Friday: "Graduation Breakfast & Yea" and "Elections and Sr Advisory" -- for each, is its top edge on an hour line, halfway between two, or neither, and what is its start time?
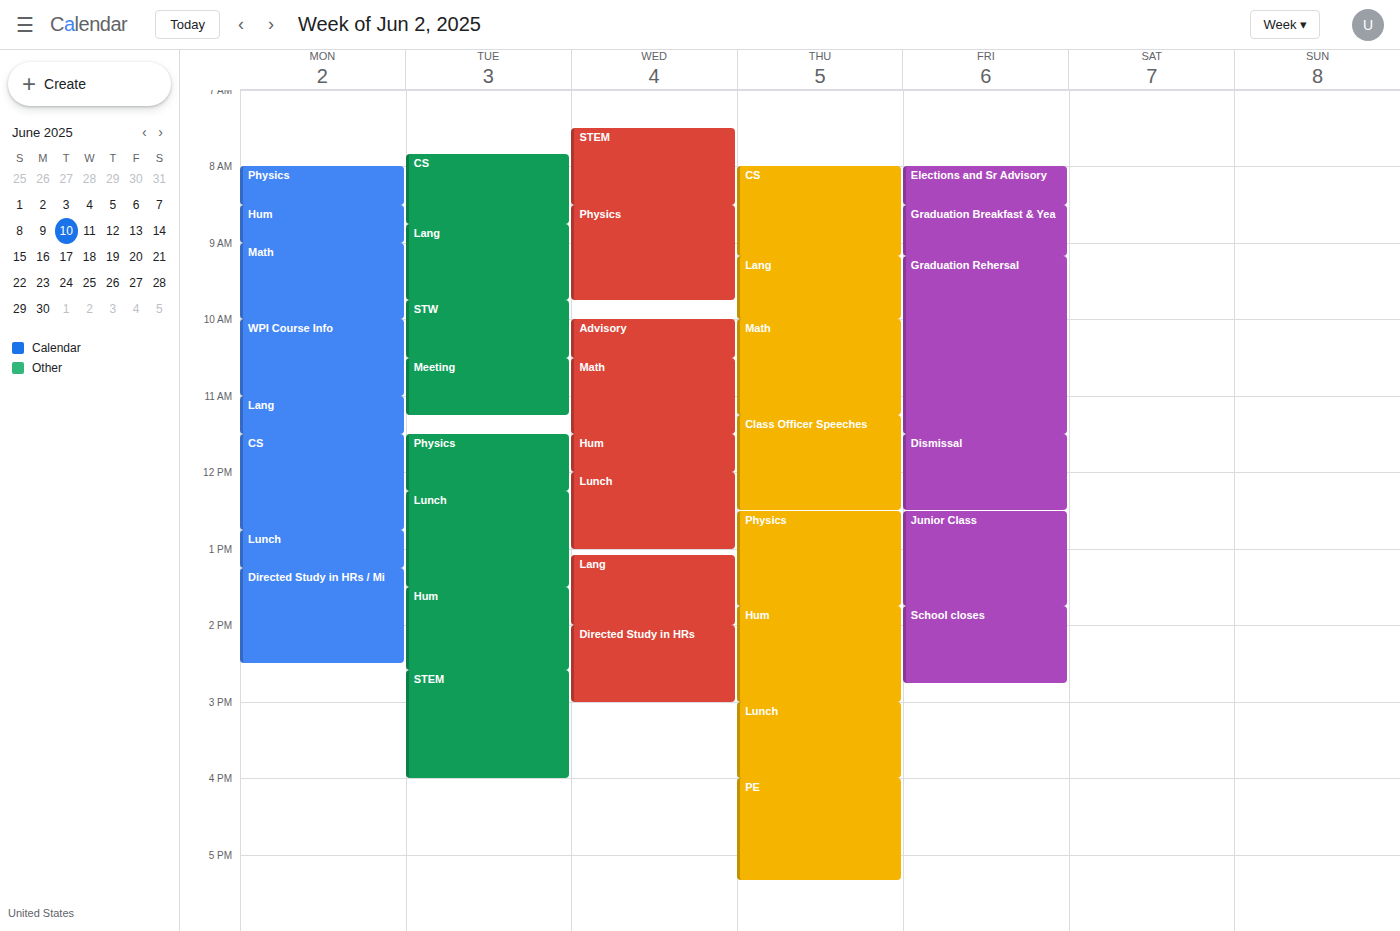
"Graduation Breakfast & Yea": 8:30 AM, halfway between the 8 AM and 9 AM lines. "Elections and Sr Advisory": 8:00 AM, exactly on the 8 AM line.